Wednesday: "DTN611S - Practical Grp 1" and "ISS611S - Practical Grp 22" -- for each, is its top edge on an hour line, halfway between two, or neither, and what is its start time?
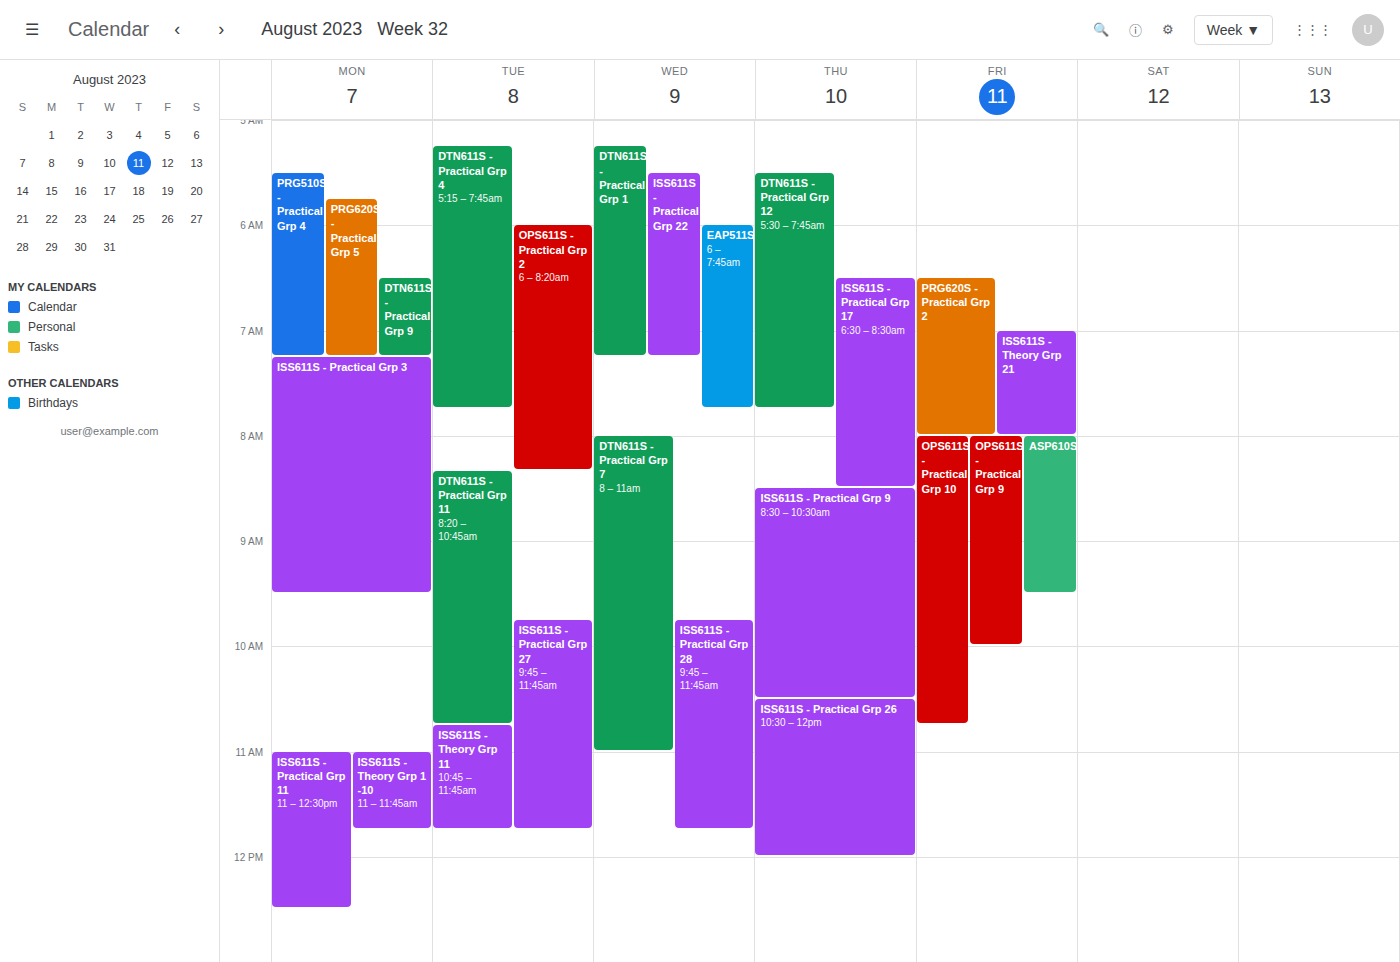
"DTN611S - Practical Grp 1": 5:15 AM, neither: a quarter of the way from the 5 AM line to the 6 AM line. "ISS611S - Practical Grp 22": 5:30 AM, halfway between the 5 AM and 6 AM lines.